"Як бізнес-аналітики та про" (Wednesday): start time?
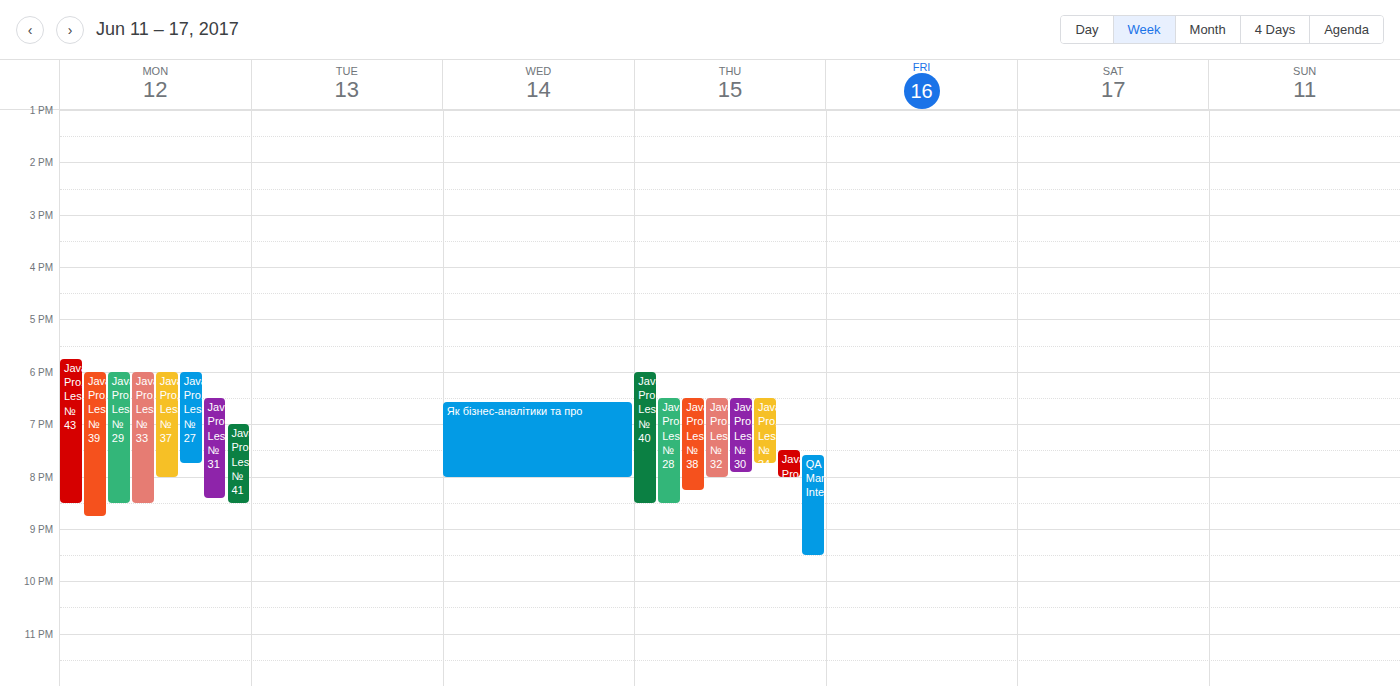
6:35 PM